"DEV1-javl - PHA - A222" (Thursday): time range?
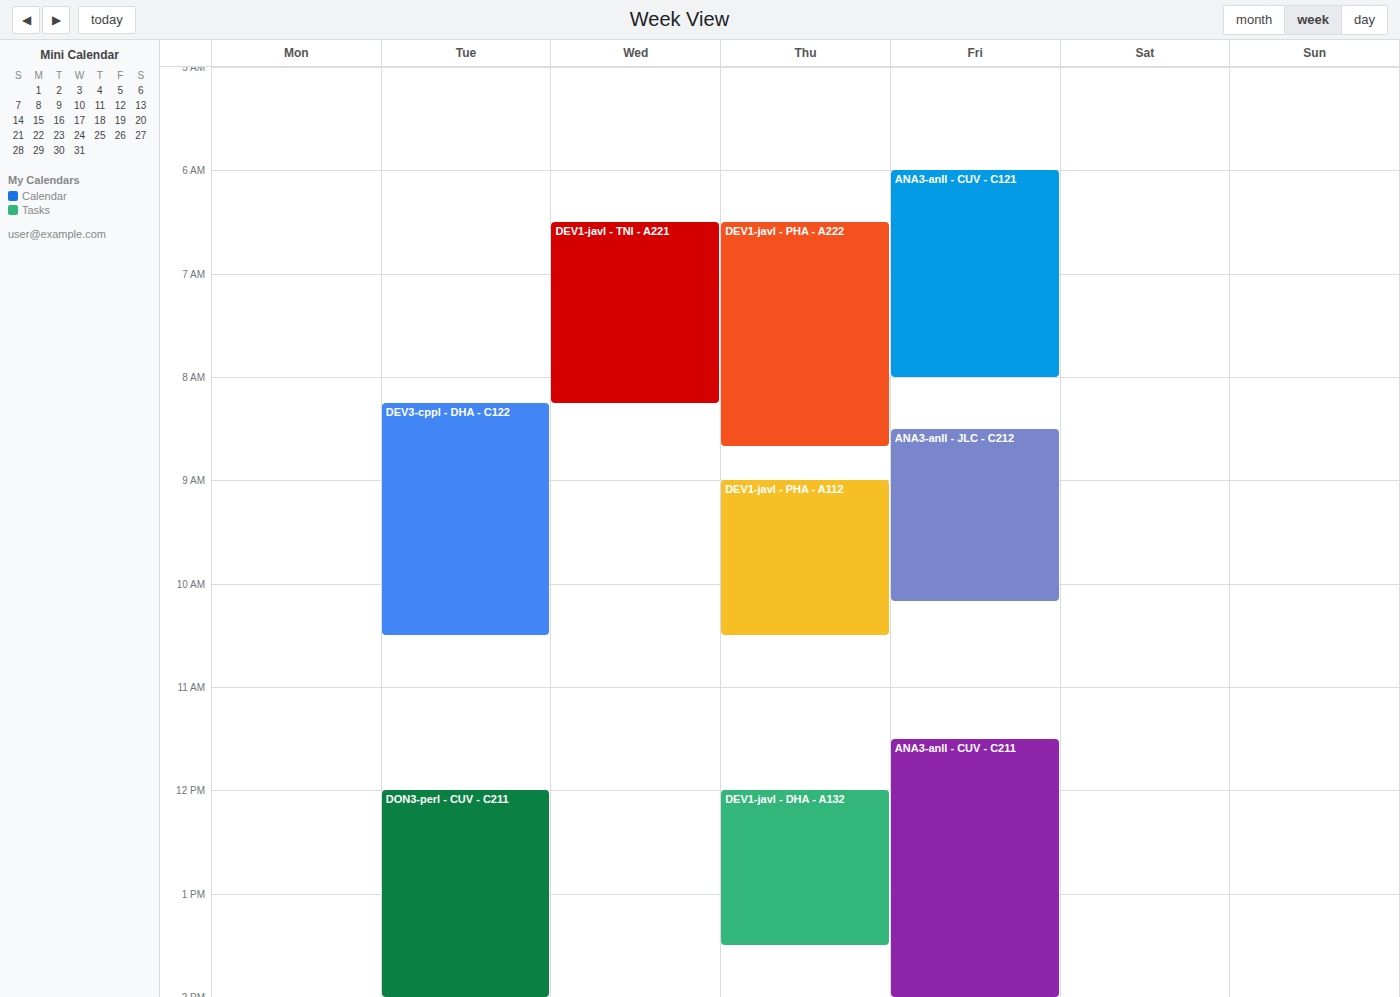
6:30 AM to 8:40 AM